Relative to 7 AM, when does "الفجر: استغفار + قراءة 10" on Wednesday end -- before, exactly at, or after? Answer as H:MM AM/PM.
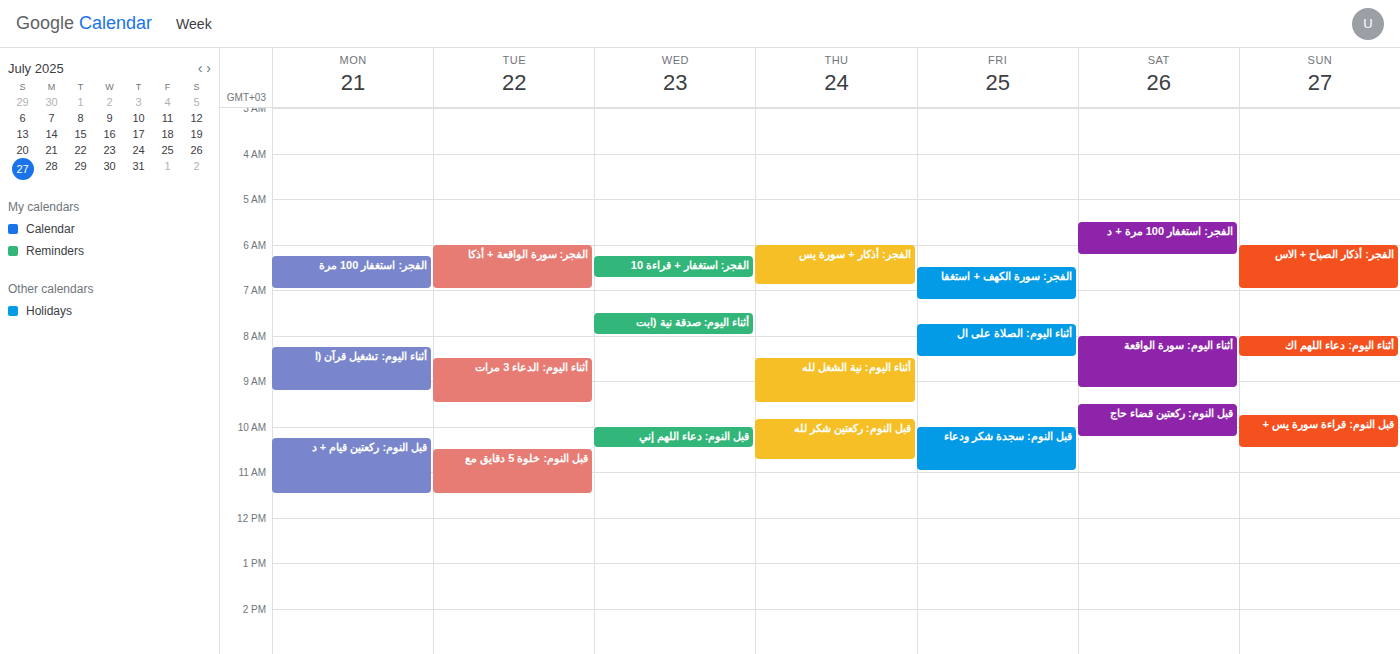
6:45 AM -- before 7 AM, 15 minutes above the 7 AM line.